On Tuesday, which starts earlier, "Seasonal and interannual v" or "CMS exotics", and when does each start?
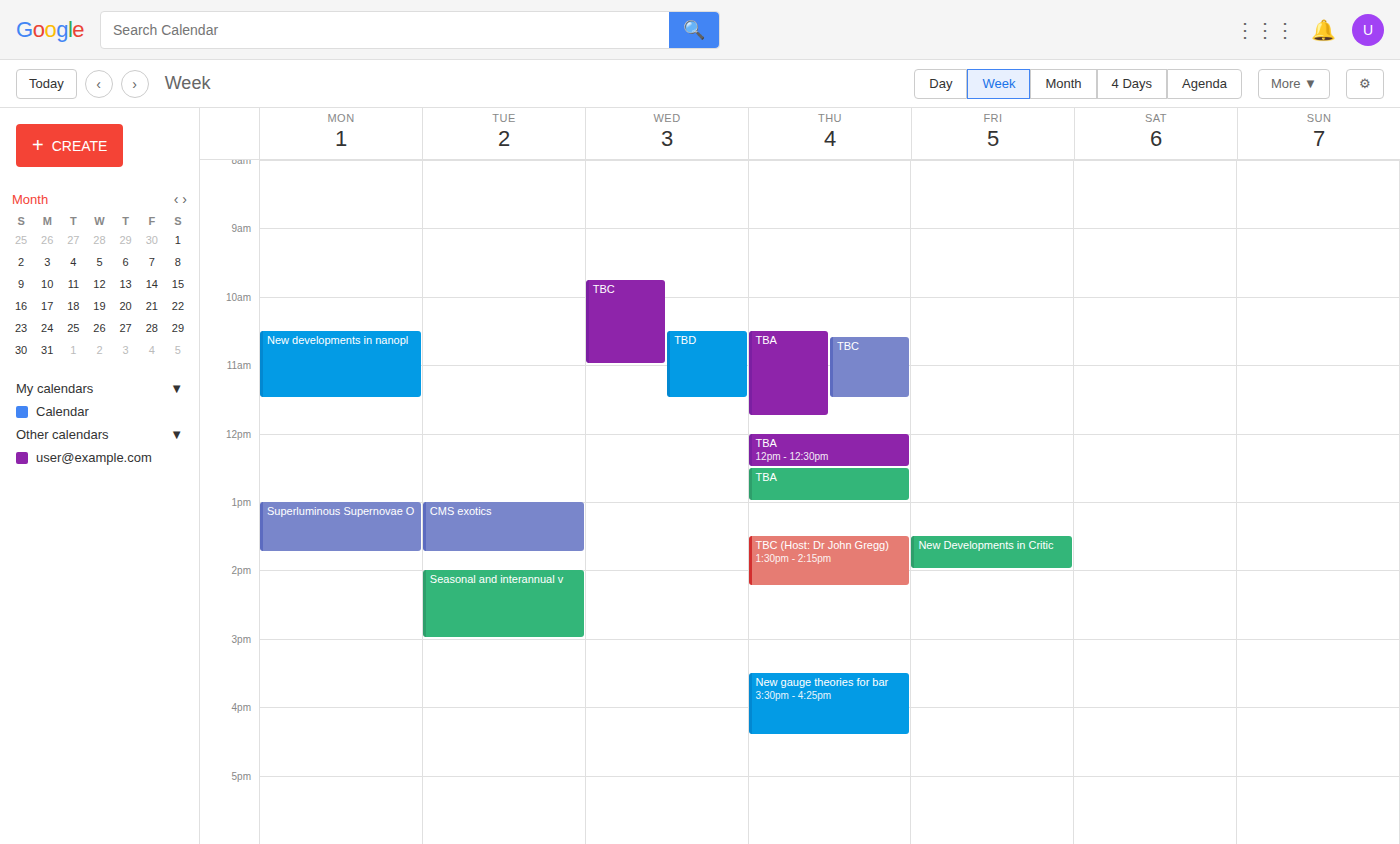
"CMS exotics" 13:00; "Seasonal and interannual v" 14:00.